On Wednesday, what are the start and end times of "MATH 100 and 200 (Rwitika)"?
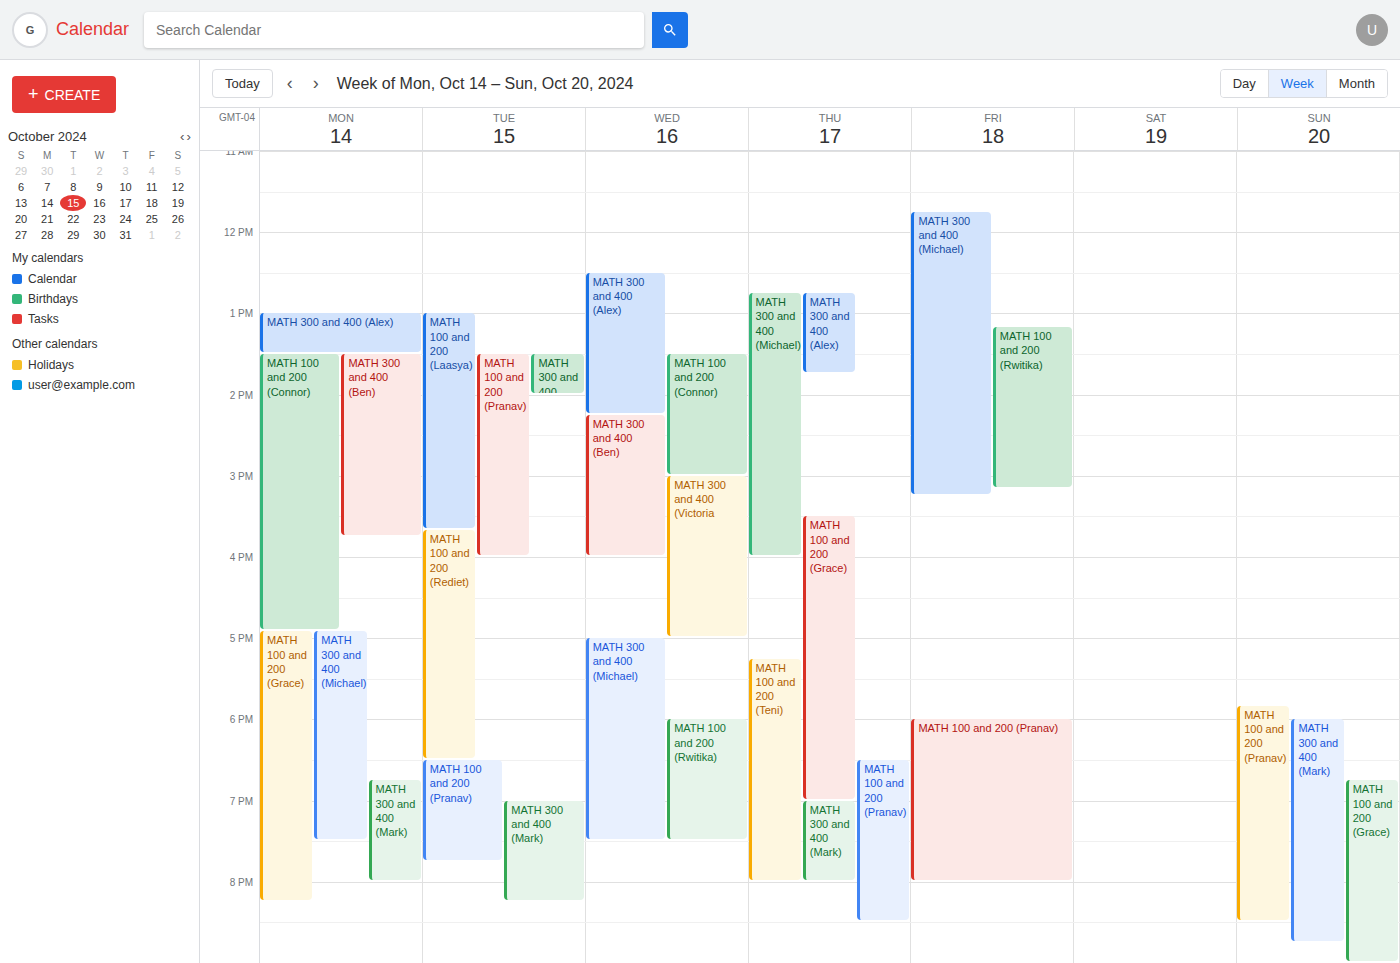
6:00 PM to 7:30 PM